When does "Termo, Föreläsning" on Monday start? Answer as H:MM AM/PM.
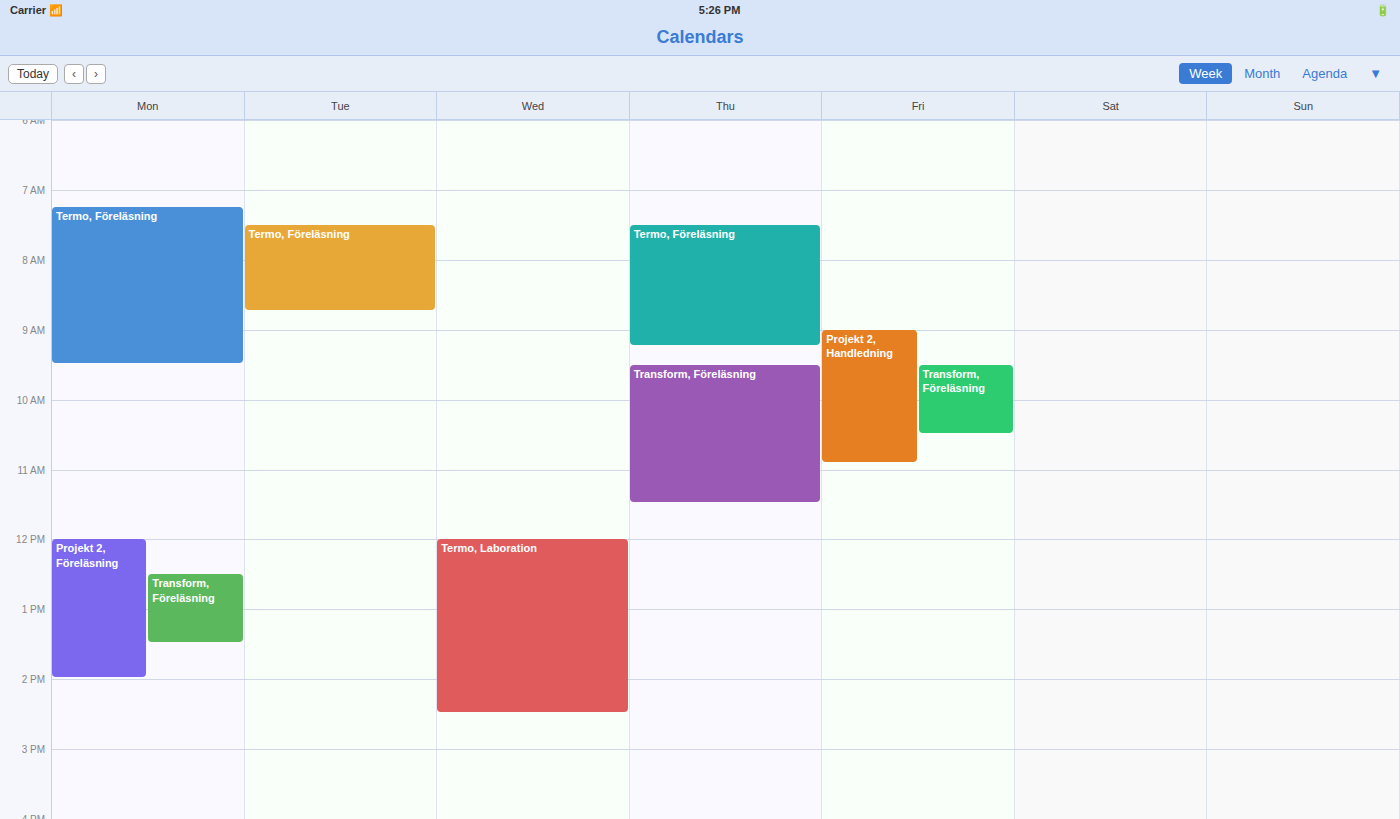
7:15 AM